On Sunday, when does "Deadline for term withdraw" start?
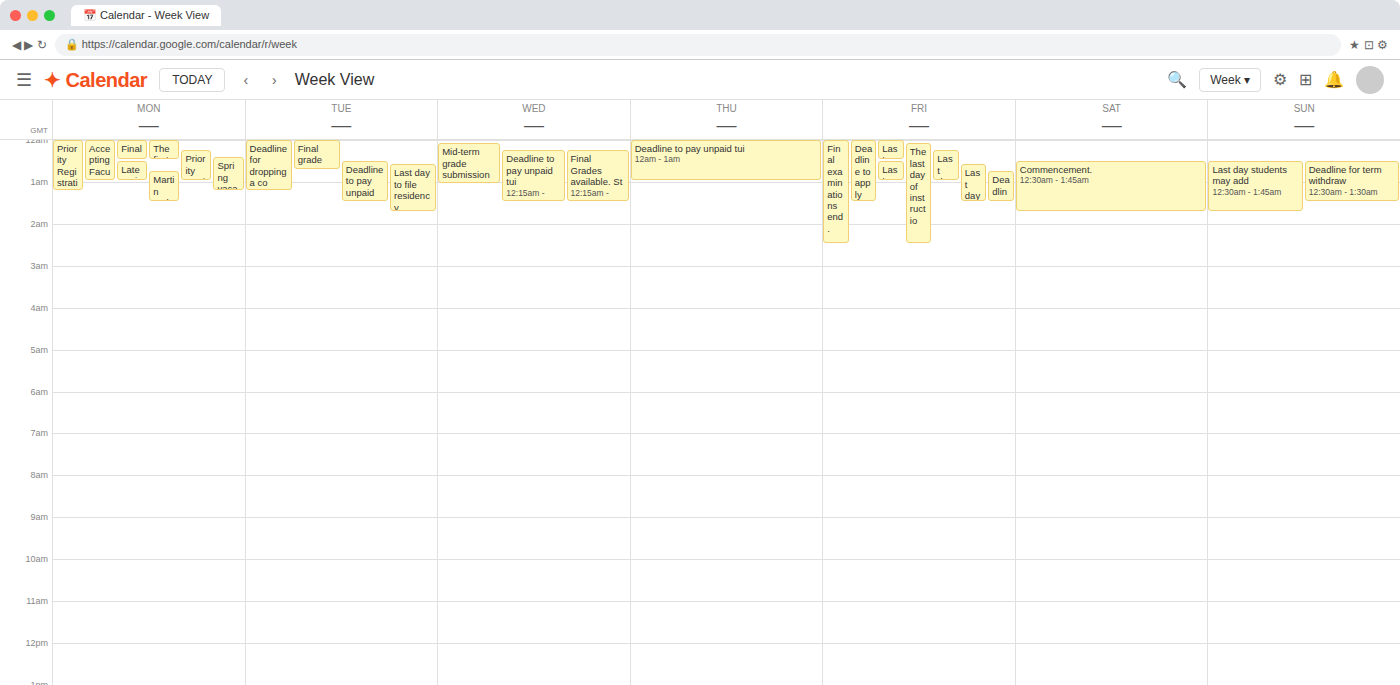
12:30 AM